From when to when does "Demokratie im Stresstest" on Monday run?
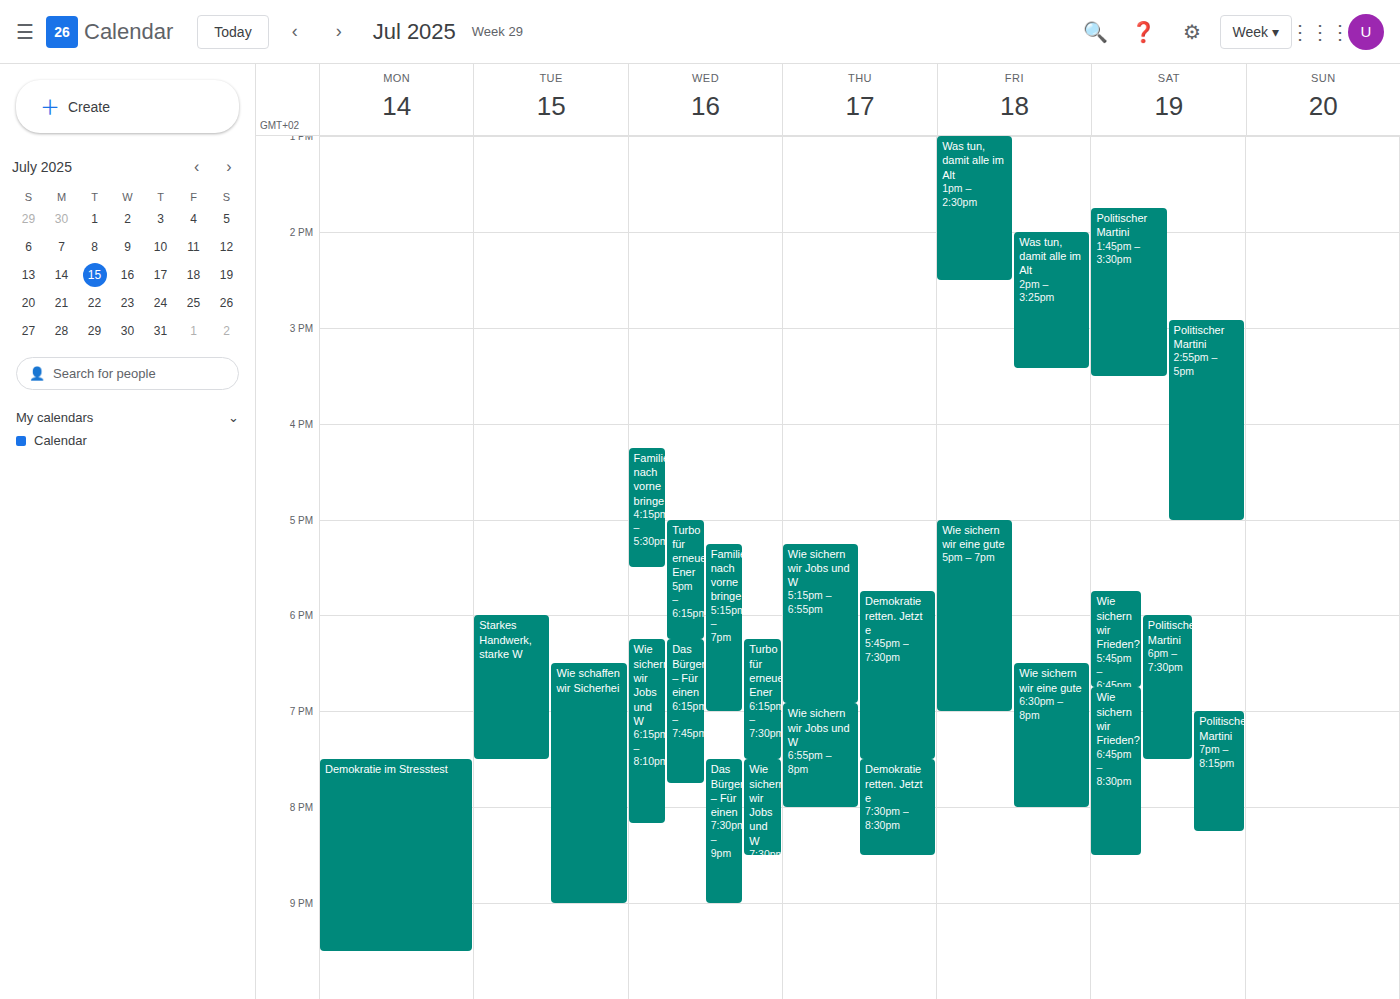
7:30 PM to 9:30 PM